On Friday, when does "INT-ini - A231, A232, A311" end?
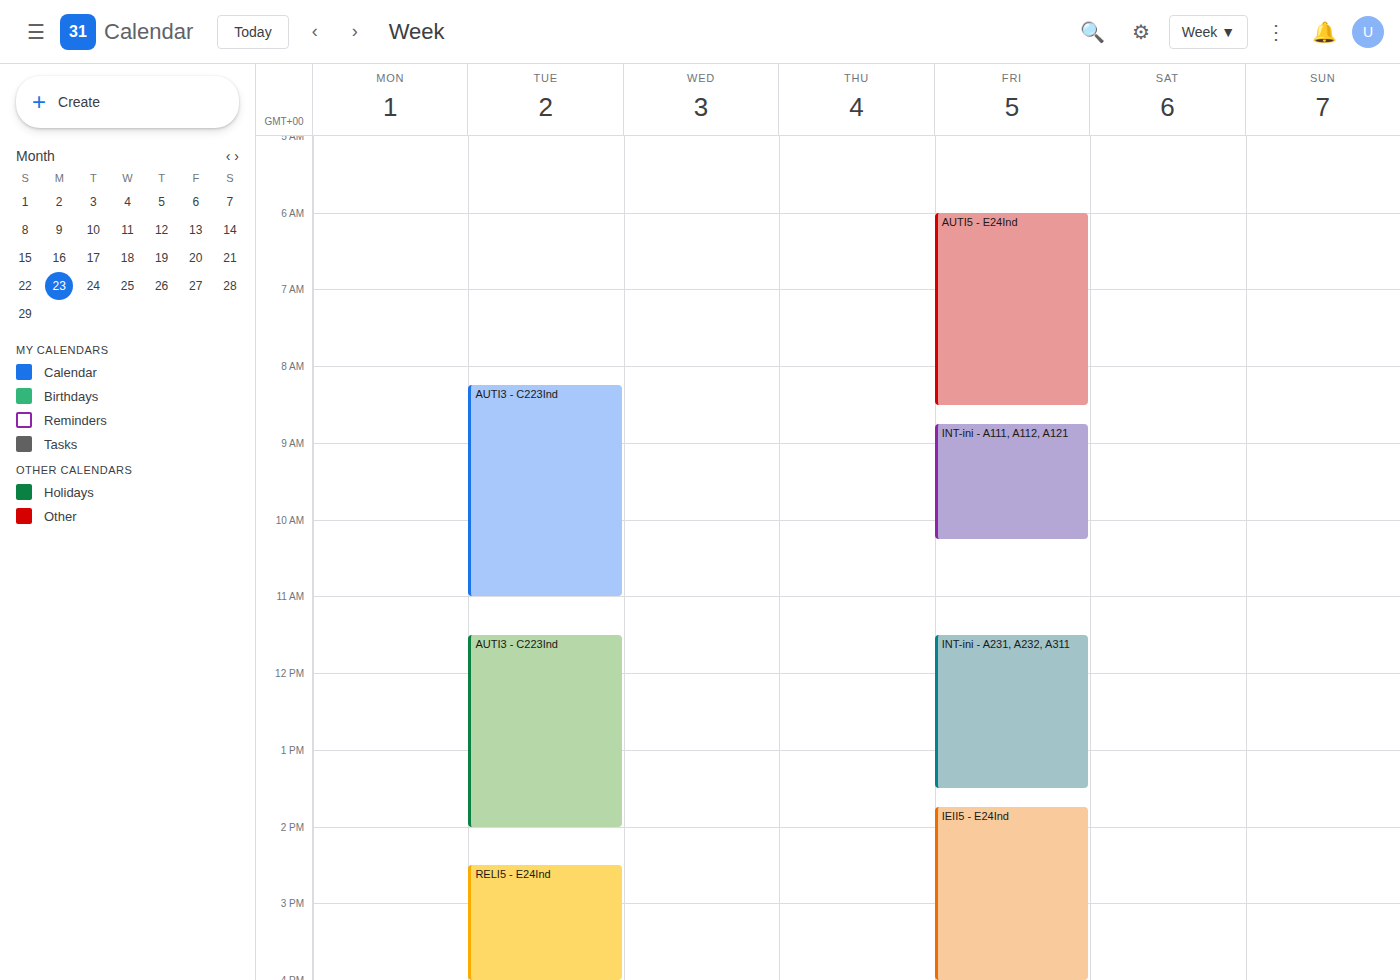
1:30 PM